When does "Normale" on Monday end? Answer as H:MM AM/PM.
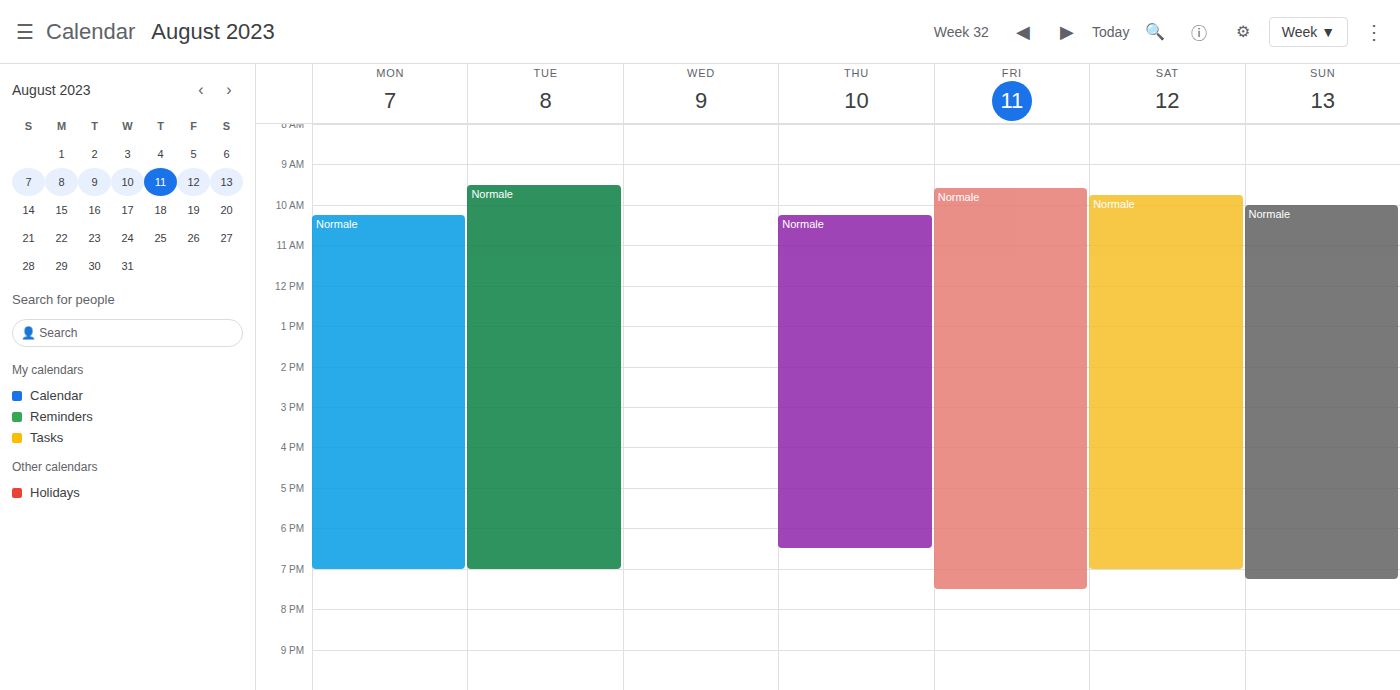
7:00 PM